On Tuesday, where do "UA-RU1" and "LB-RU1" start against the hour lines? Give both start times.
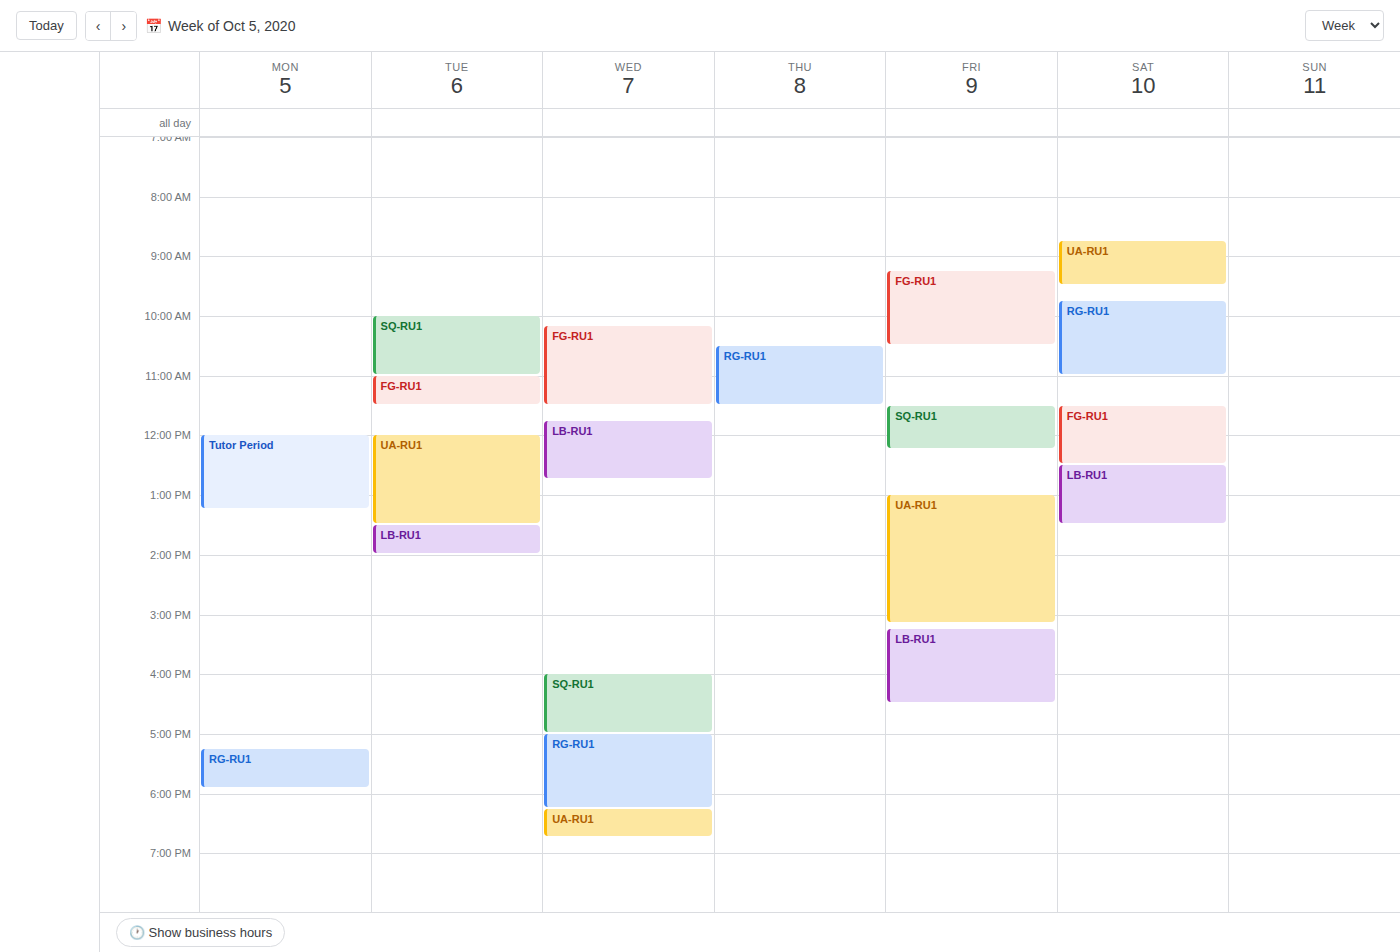
"UA-RU1": 12:00 PM, exactly on the 12 PM line. "LB-RU1": 1:30 PM, halfway between the 1 PM and 2 PM lines.